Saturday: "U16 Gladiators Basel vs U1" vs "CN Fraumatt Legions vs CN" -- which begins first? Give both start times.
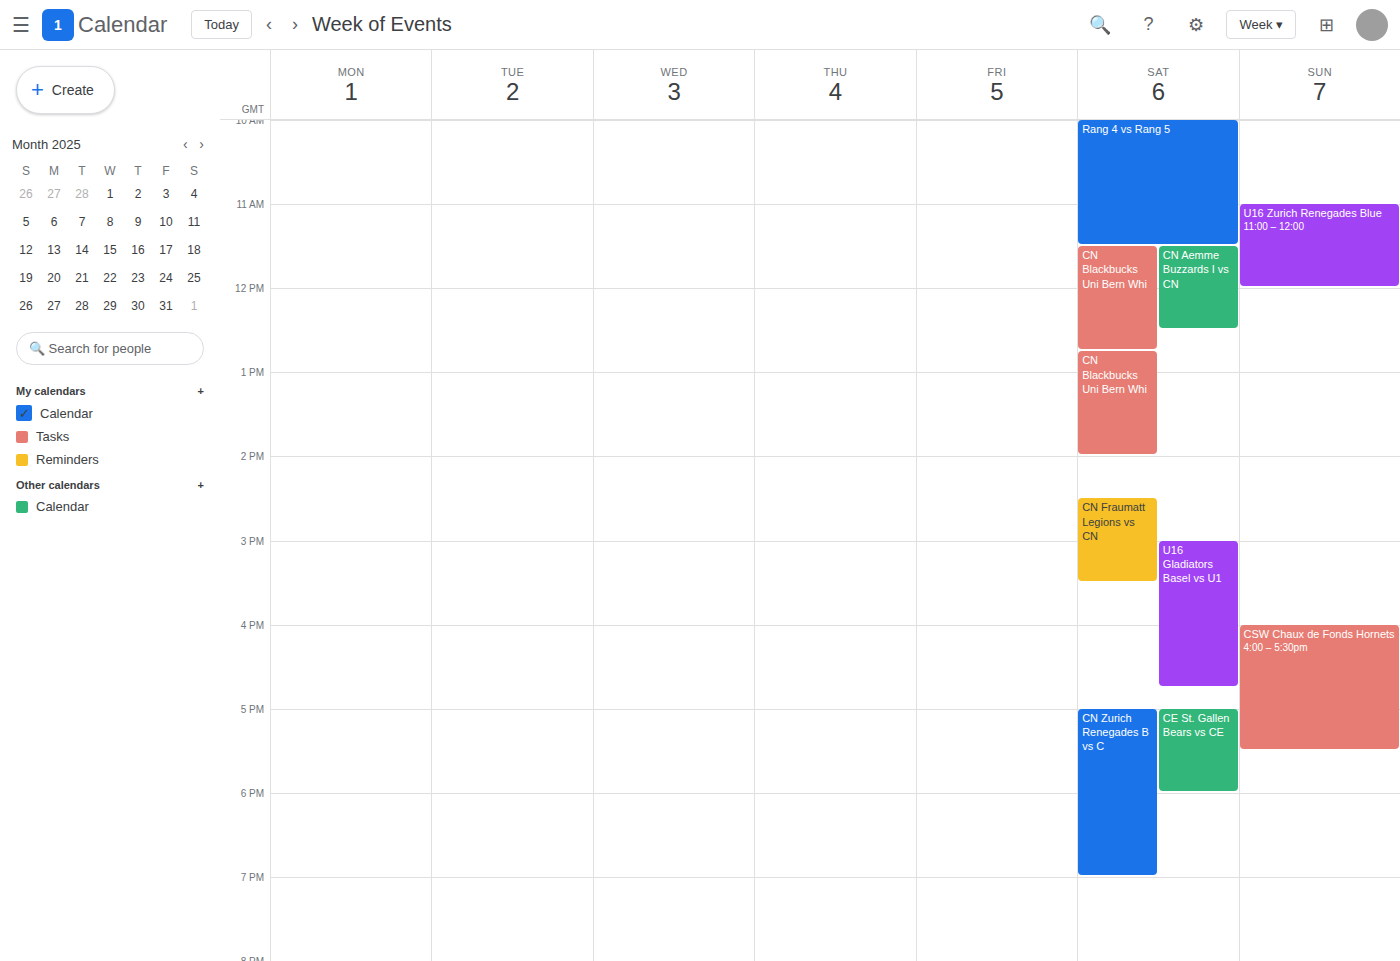
"CN Fraumatt Legions vs CN" 14:30; "U16 Gladiators Basel vs U1" 15:00.